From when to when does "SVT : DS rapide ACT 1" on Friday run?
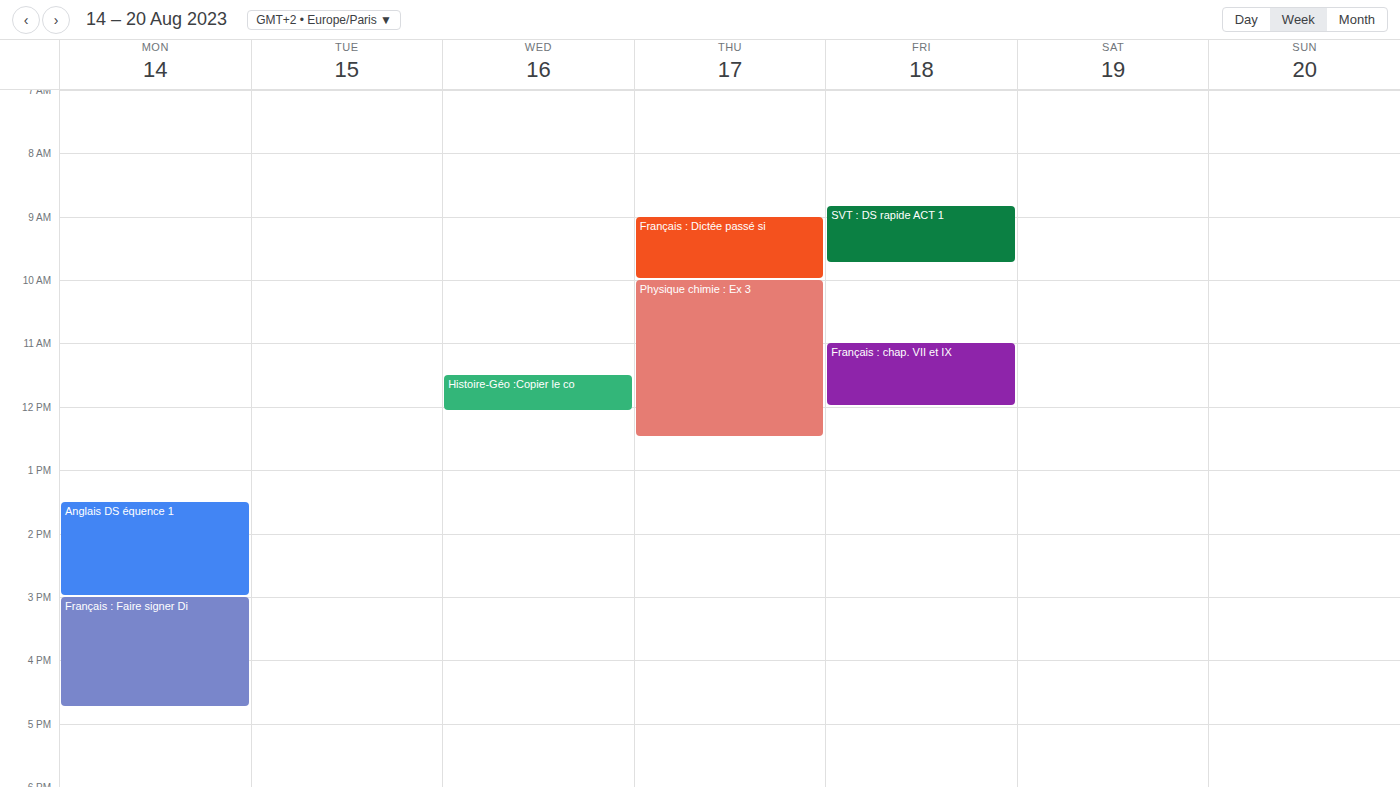
8:50 AM to 9:45 AM